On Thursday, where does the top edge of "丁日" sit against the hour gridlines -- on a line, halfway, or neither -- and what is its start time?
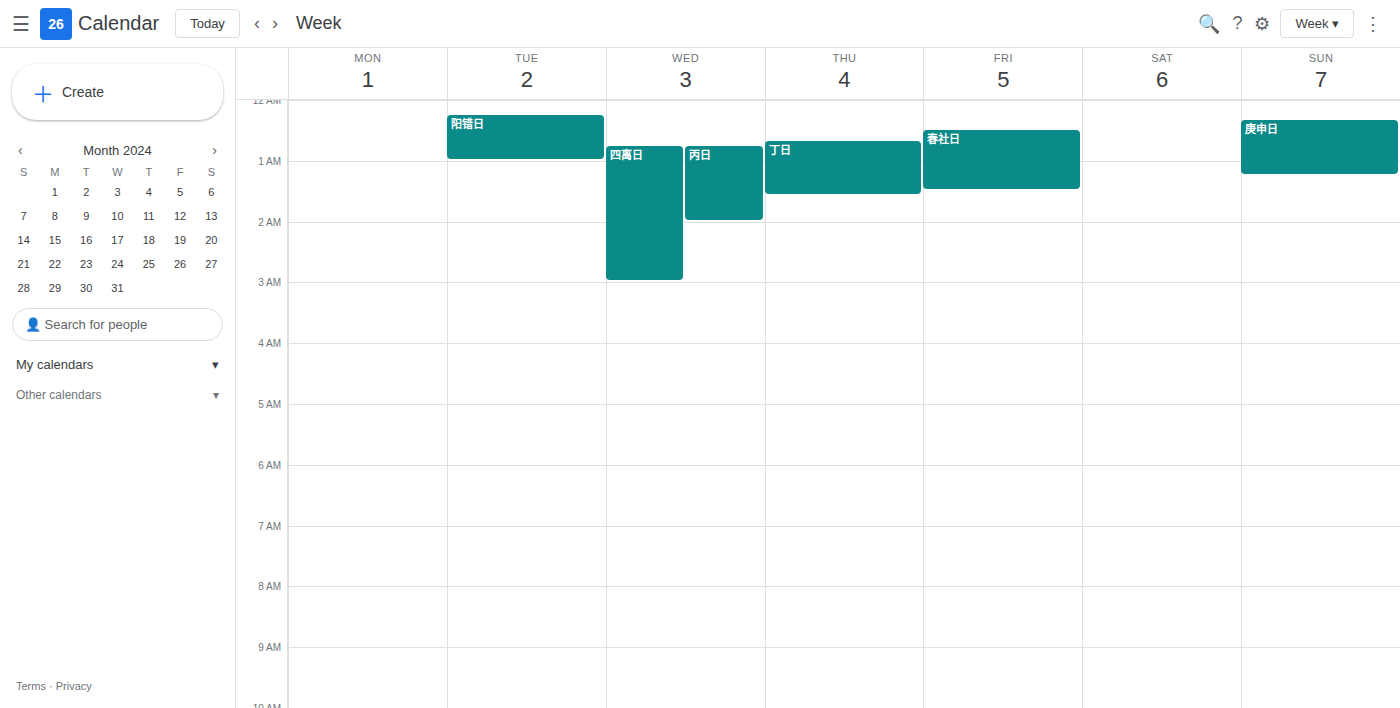
12:40 AM -- neither: 40 minutes below the 12 AM line and 20 minutes above the 1 AM line.